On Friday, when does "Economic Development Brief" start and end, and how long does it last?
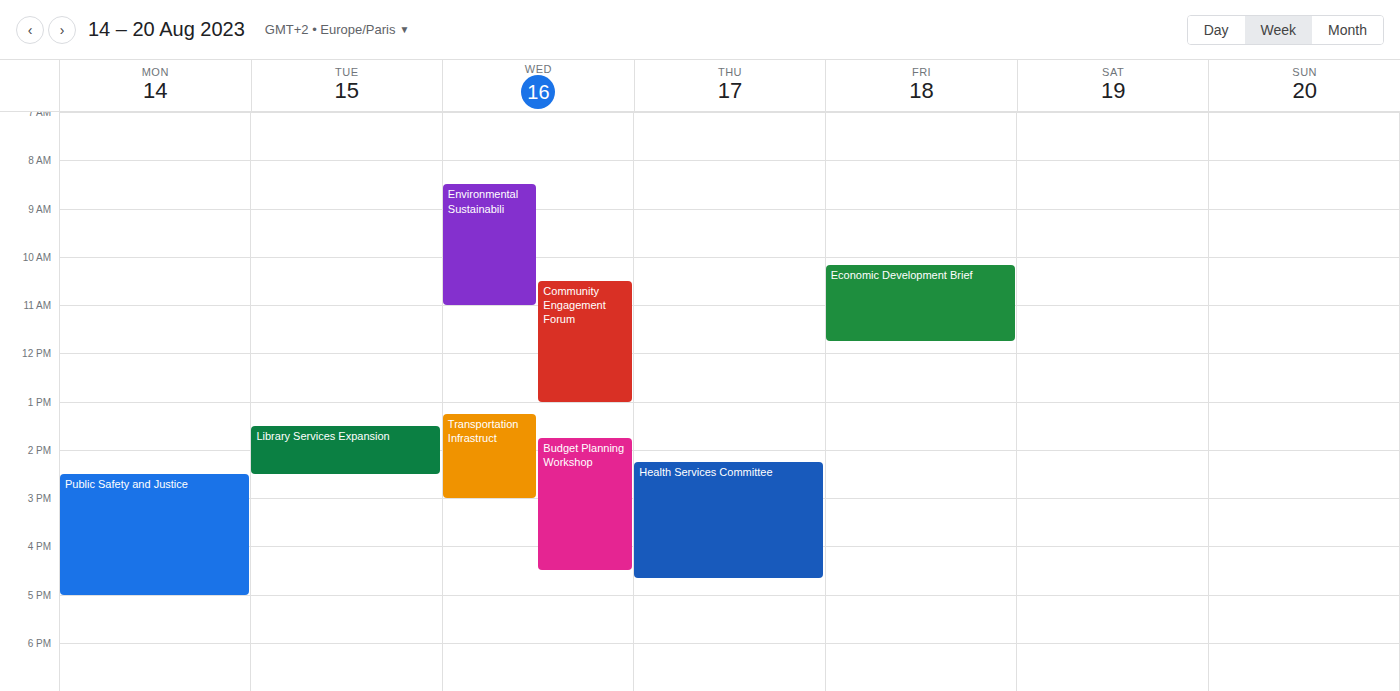
10:10 AM to 11:45 AM, 1 hour 35 minutes